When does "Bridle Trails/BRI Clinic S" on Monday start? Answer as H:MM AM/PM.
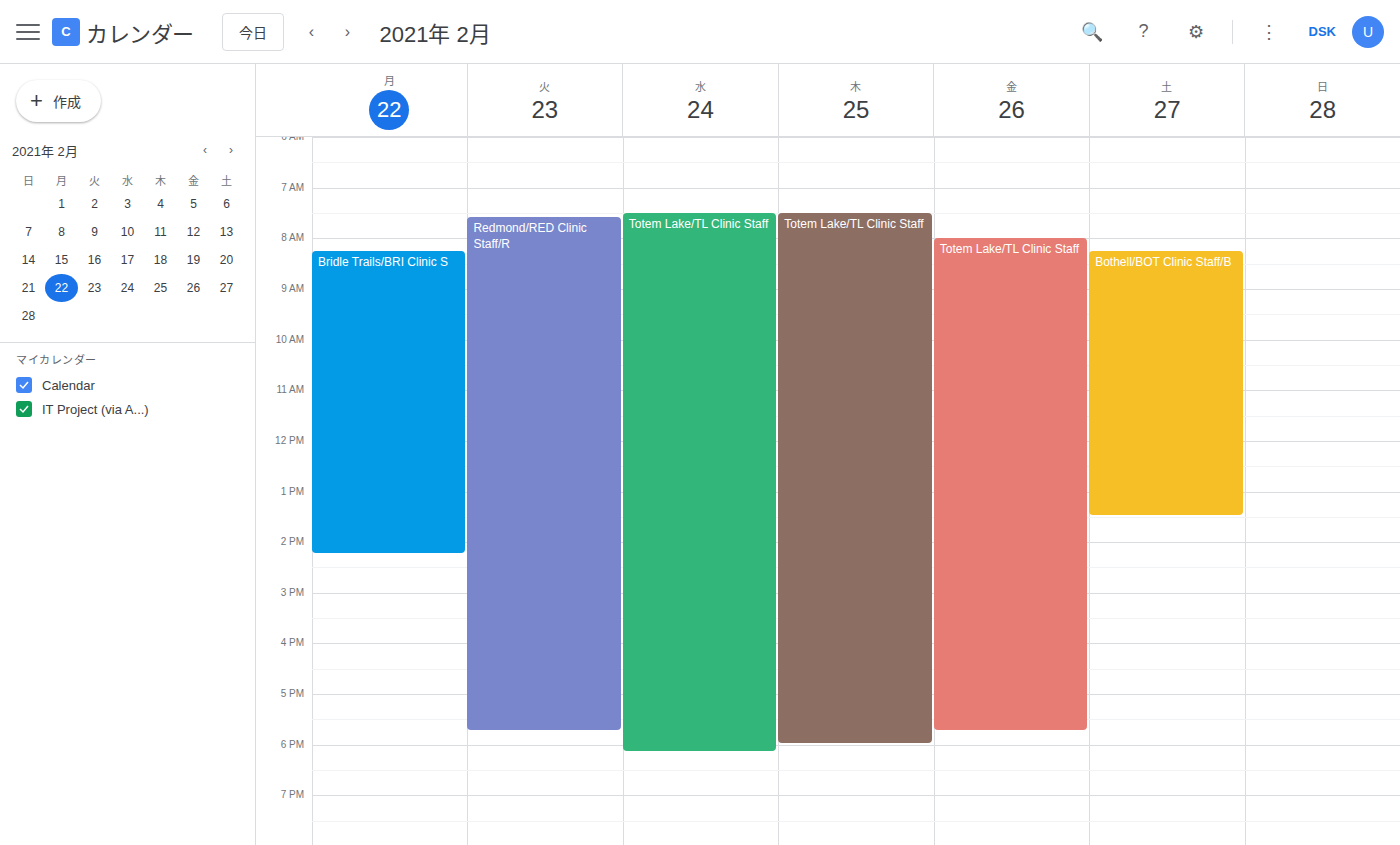
8:15 AM